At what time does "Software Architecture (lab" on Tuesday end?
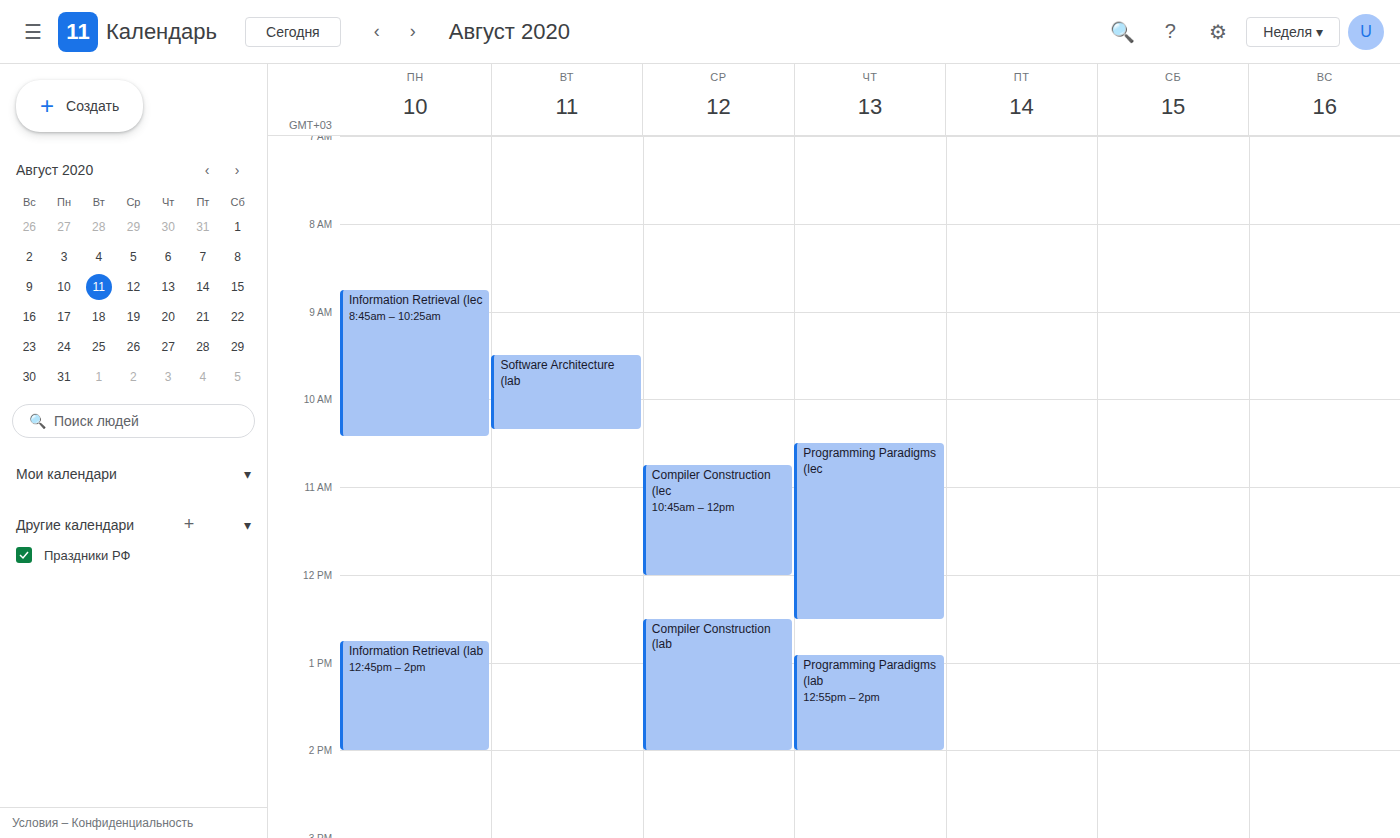
10:20 AM